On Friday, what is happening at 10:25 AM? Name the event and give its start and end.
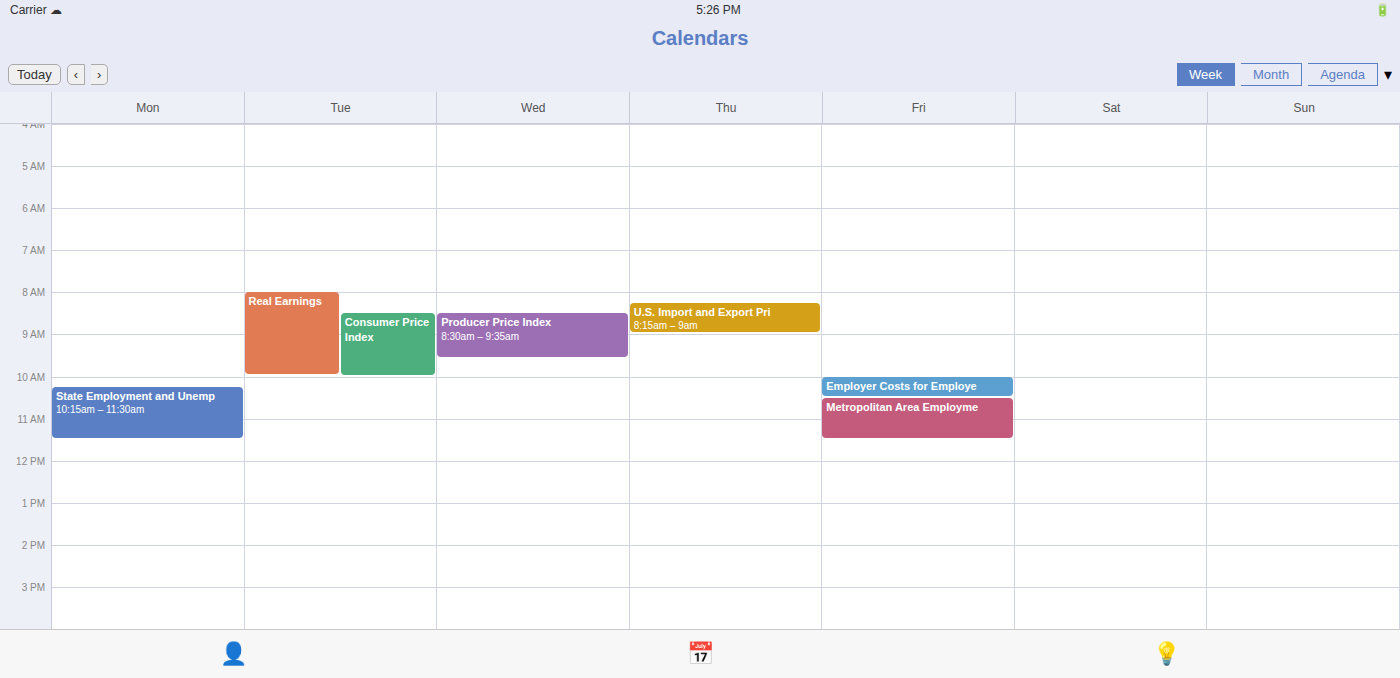
"Employer Costs for Employe", 10:00 AM to 10:30 AM